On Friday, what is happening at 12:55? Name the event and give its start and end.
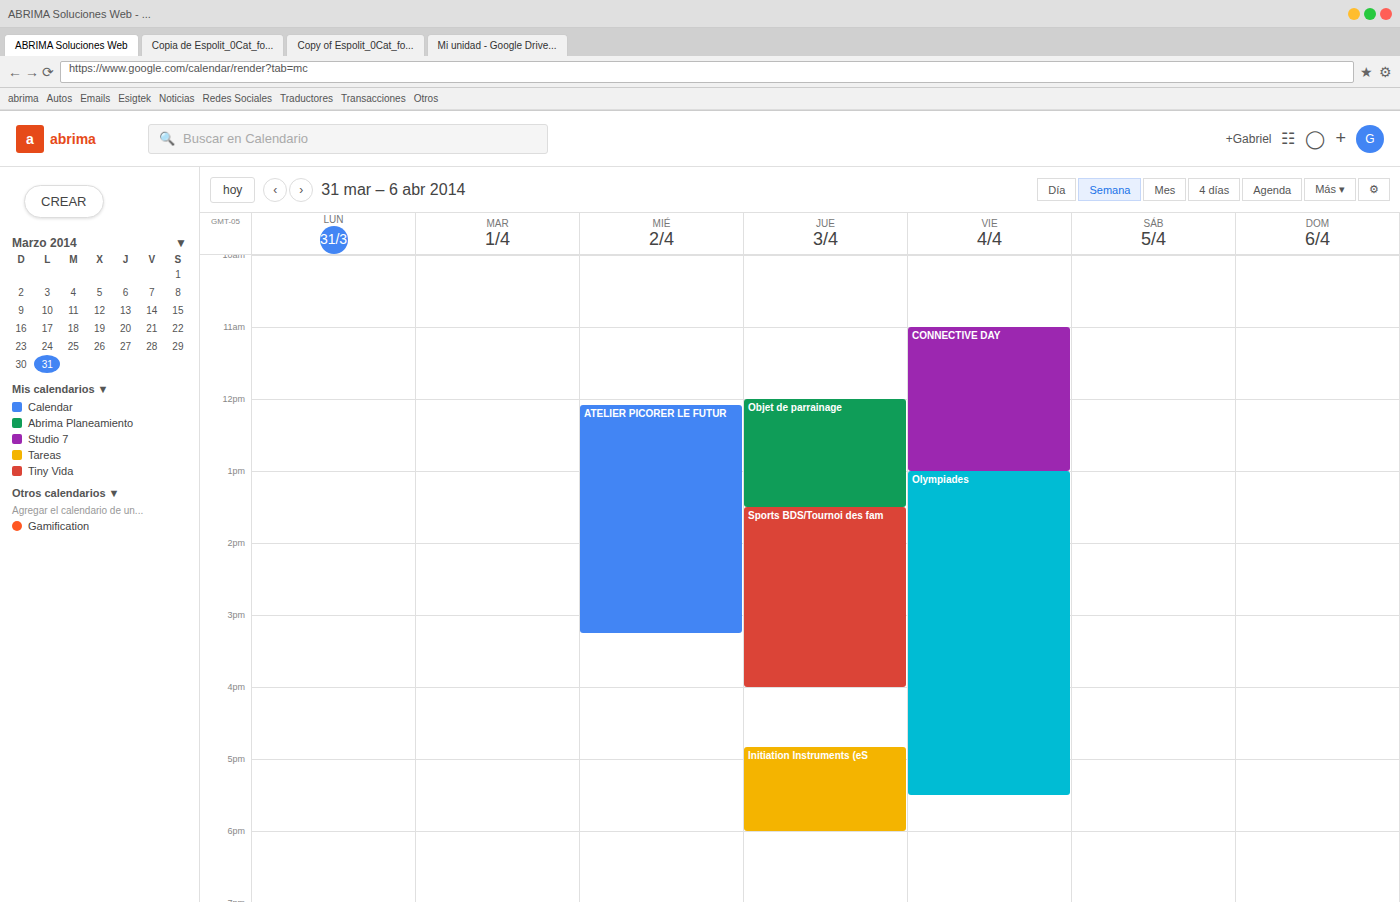
"CONNECTIVE DAY", 11:00 to 13:00